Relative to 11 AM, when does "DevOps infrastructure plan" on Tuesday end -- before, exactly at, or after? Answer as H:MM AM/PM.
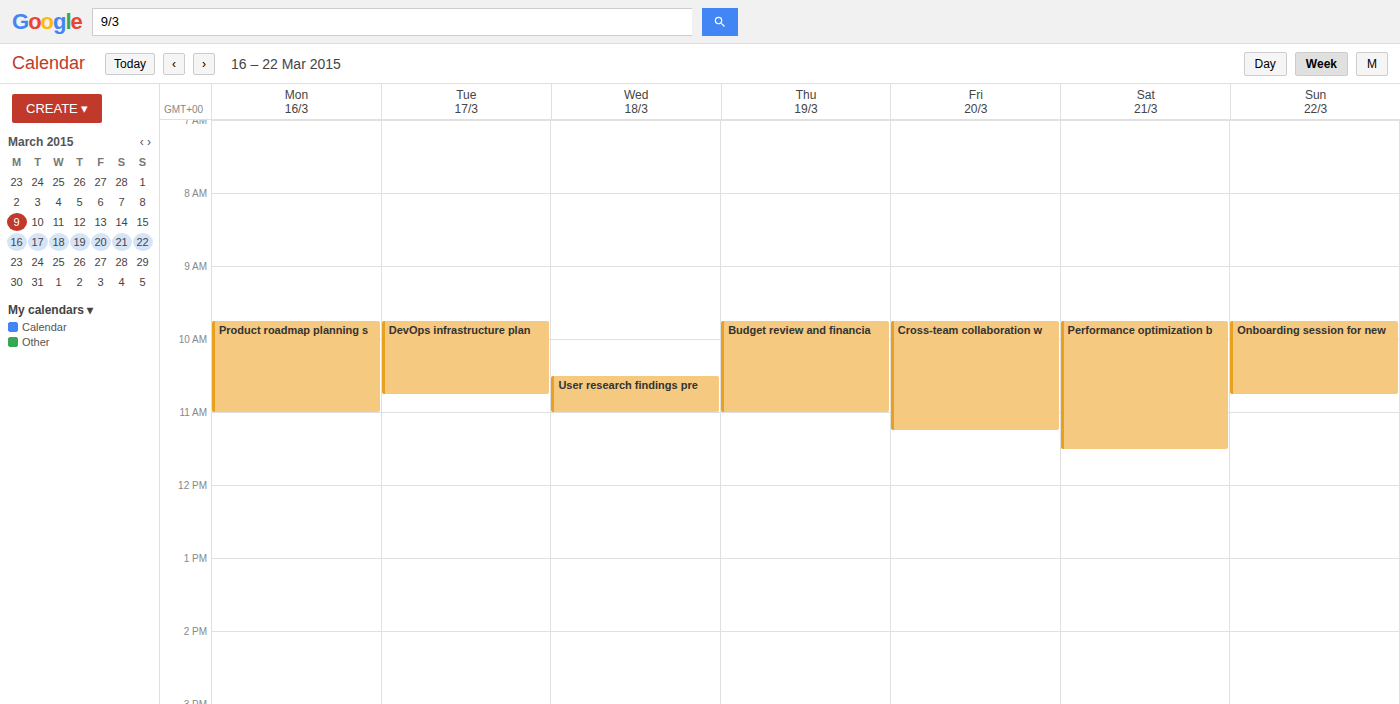
10:45 AM -- before 11 AM, 15 minutes above the 11 AM line.